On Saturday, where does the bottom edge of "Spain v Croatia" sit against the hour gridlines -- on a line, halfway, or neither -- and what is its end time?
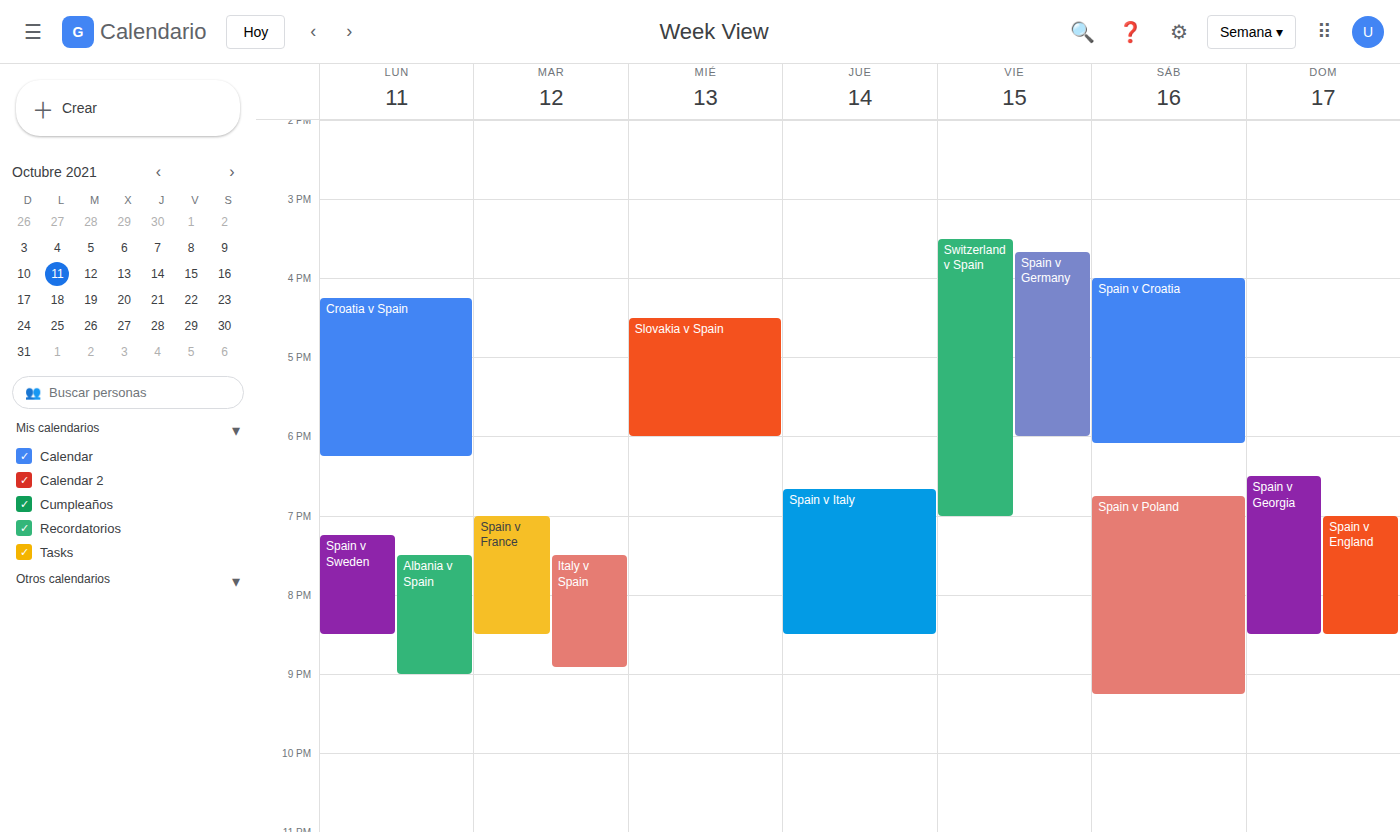
6:05 PM -- neither: 5 minutes below the 6 PM line and 55 minutes above the 7 PM line.